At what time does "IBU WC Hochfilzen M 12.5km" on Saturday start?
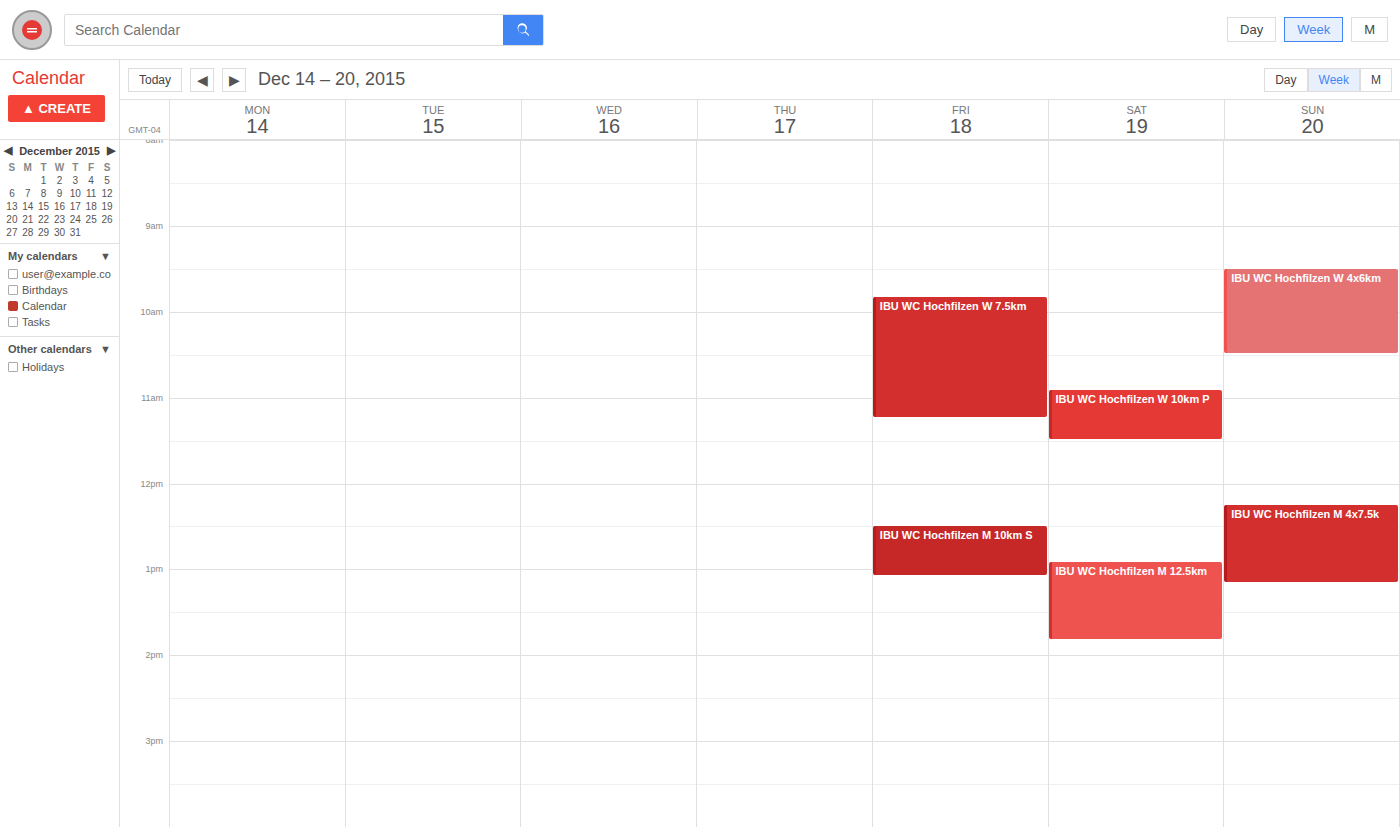
12:55 PM